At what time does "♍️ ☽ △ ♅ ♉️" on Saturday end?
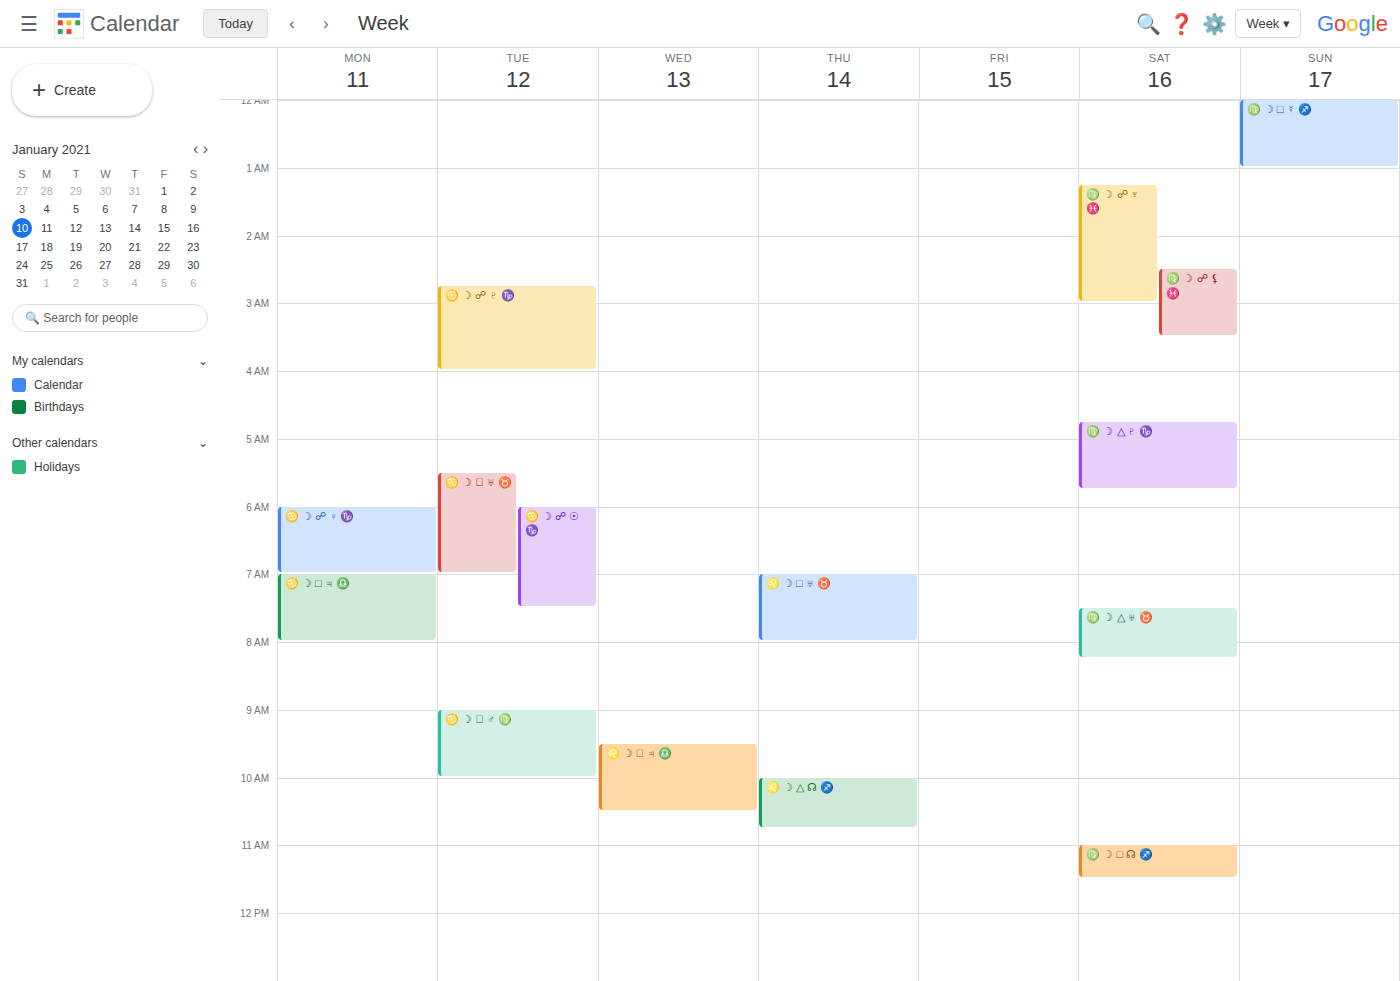
8:15 AM